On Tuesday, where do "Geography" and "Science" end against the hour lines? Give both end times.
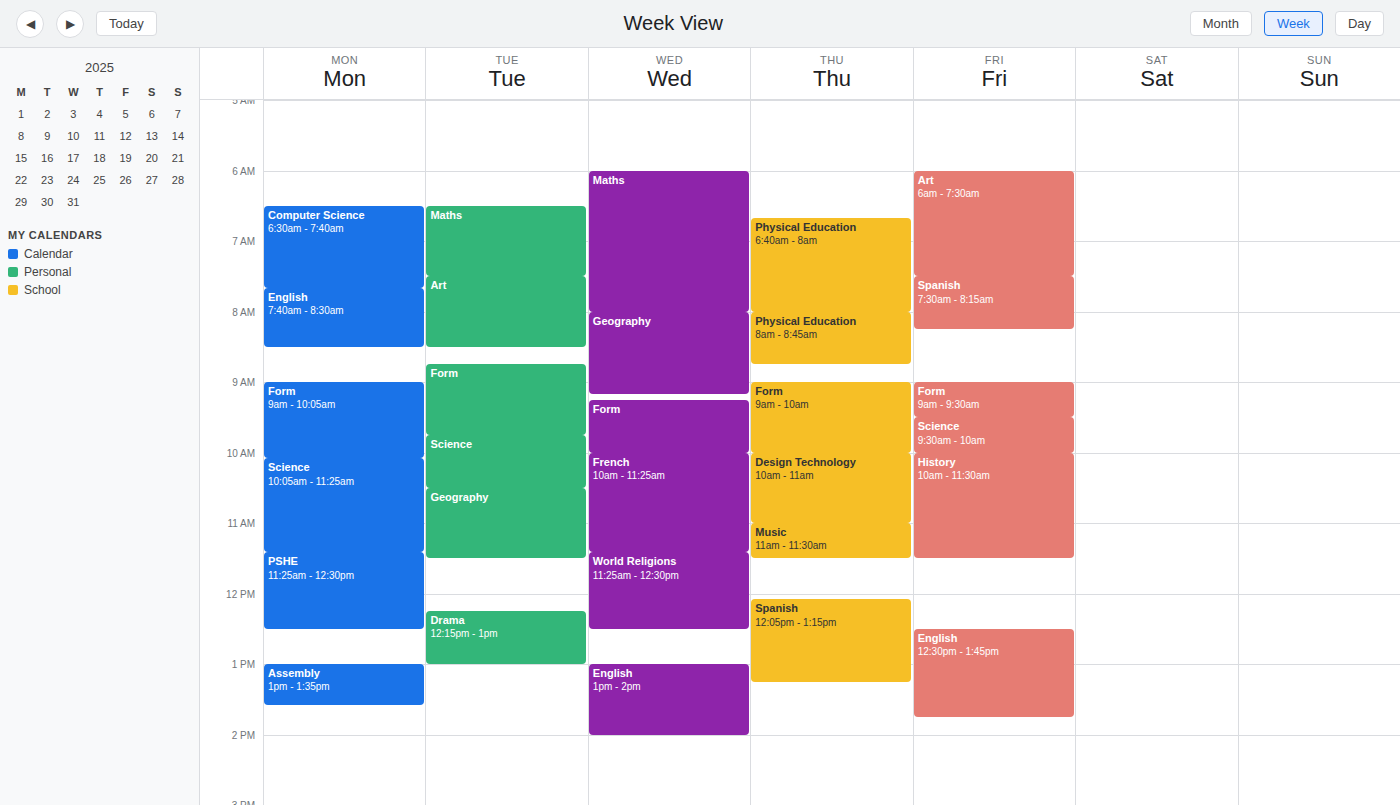
"Geography": 11:30 AM, halfway between the 11 AM and 12 PM lines. "Science": 10:30 AM, halfway between the 10 AM and 11 AM lines.